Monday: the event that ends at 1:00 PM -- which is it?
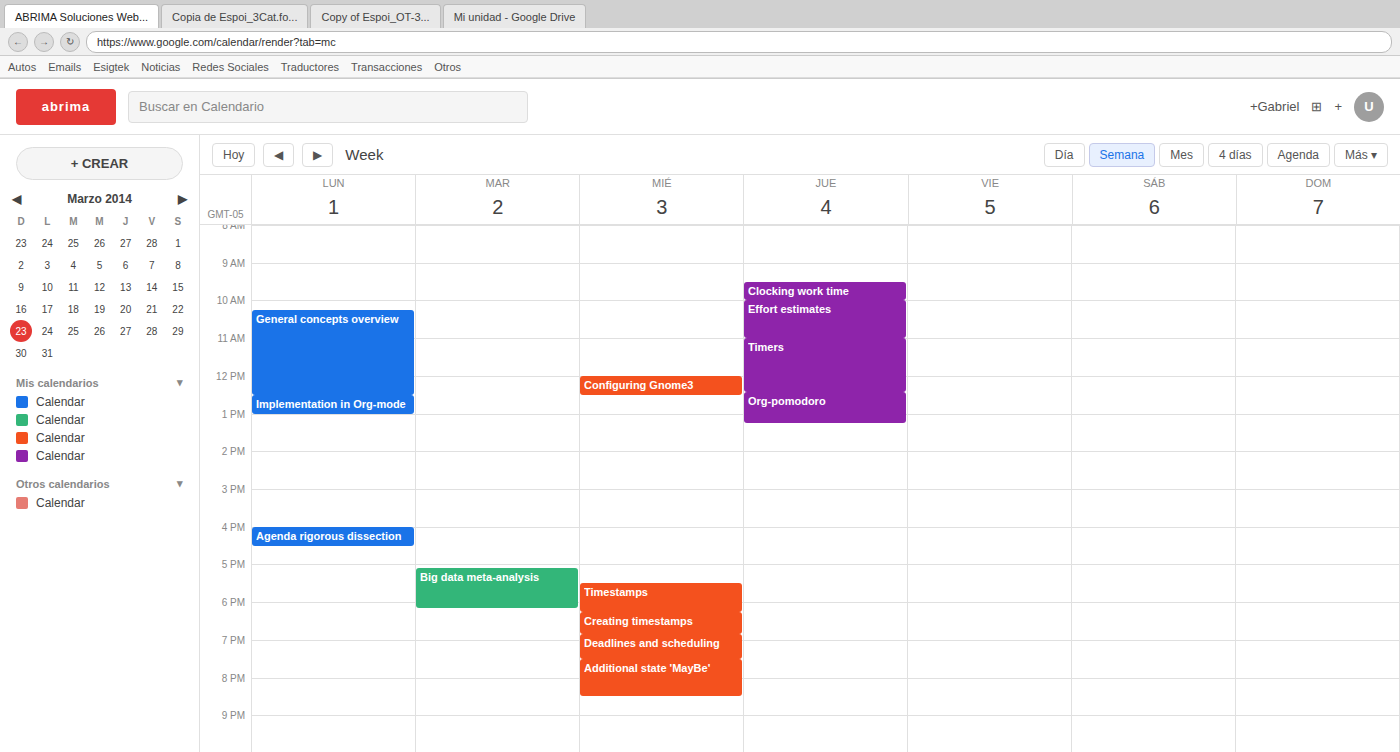
"Implementation in Org-mode"